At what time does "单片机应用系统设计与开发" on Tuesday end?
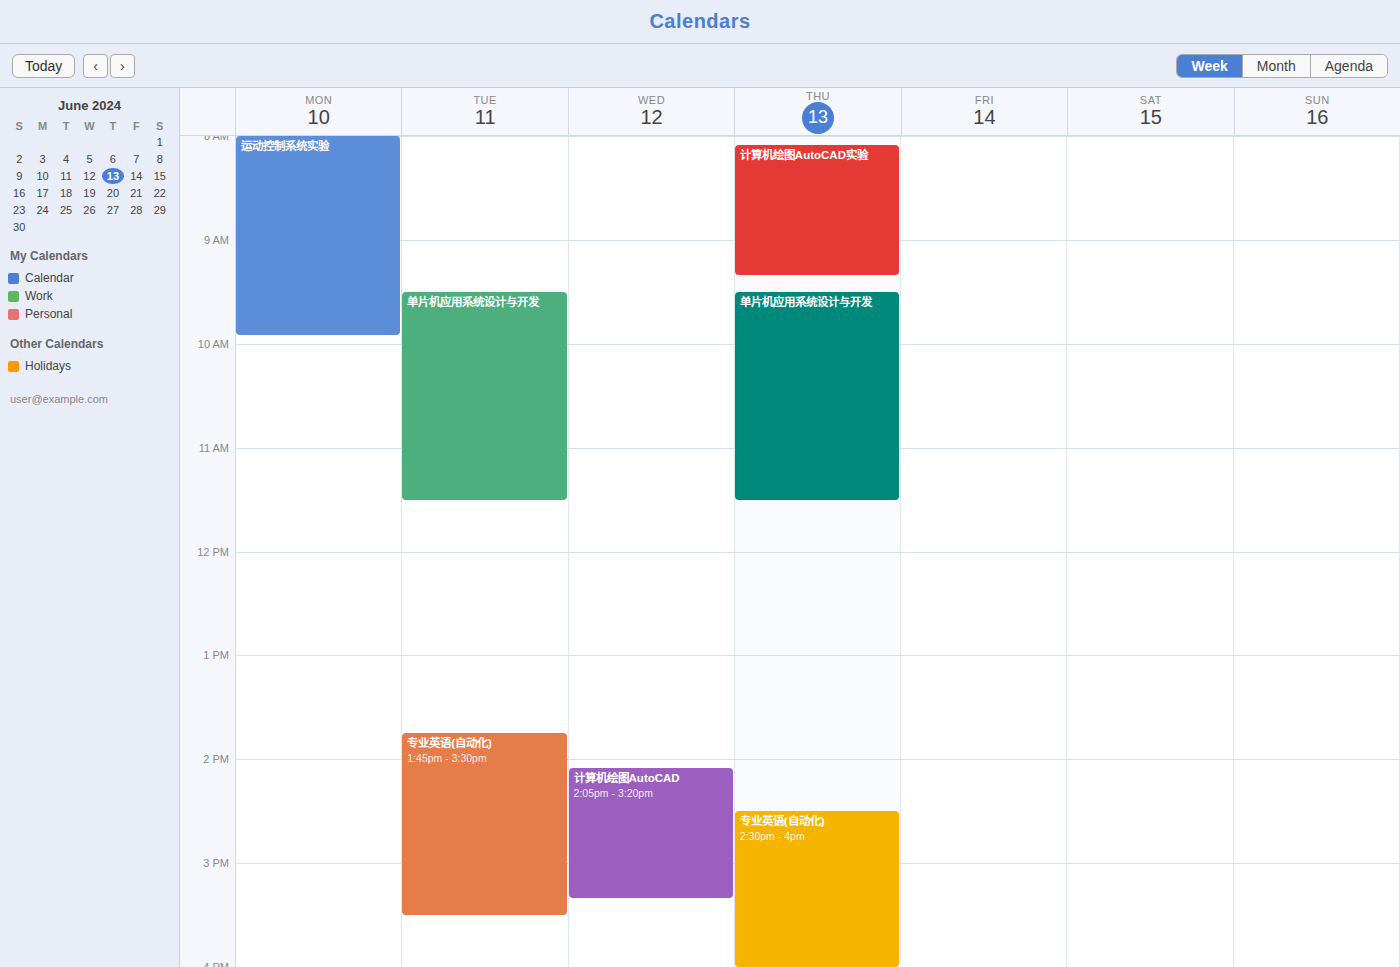
11:30